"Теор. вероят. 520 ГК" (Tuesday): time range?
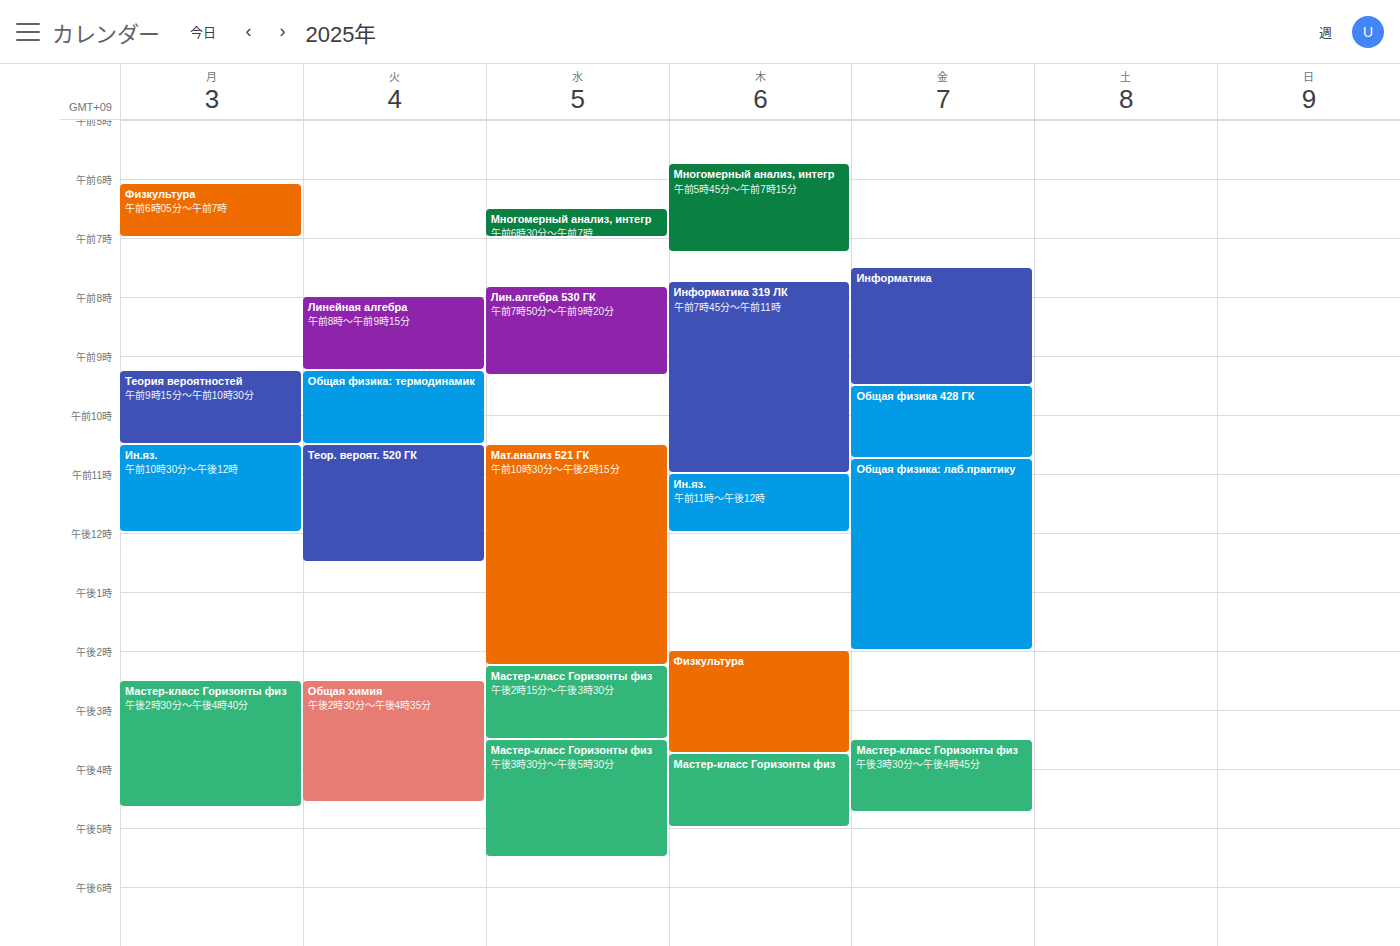
10:30 AM to 12:30 PM